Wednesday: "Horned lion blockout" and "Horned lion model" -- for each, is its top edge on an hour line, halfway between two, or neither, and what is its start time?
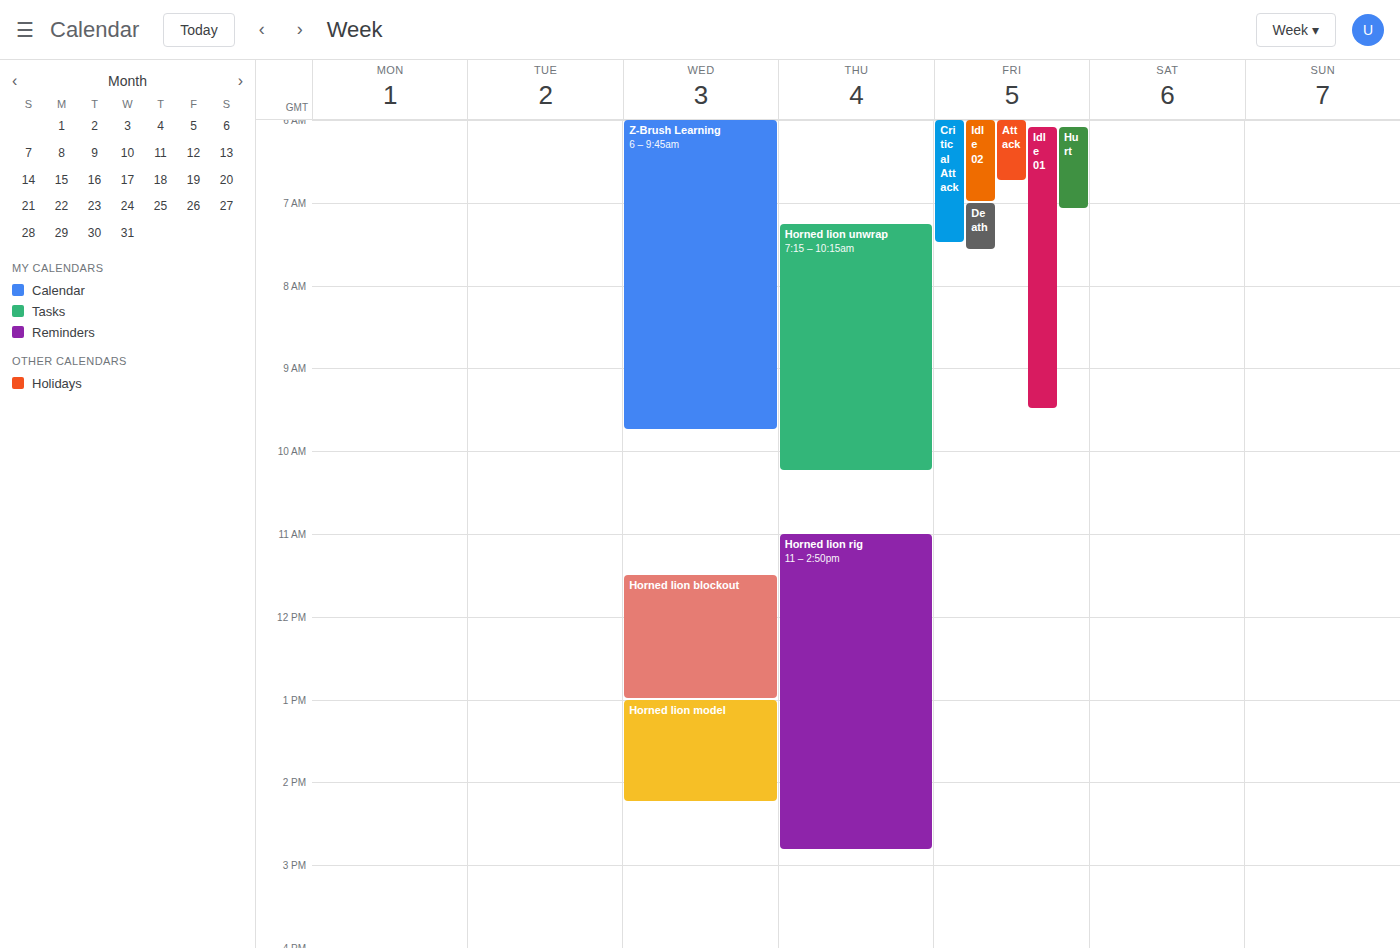
"Horned lion blockout": 11:30 AM, halfway between the 11 AM and 12 PM lines. "Horned lion model": 1:00 PM, exactly on the 1 PM line.